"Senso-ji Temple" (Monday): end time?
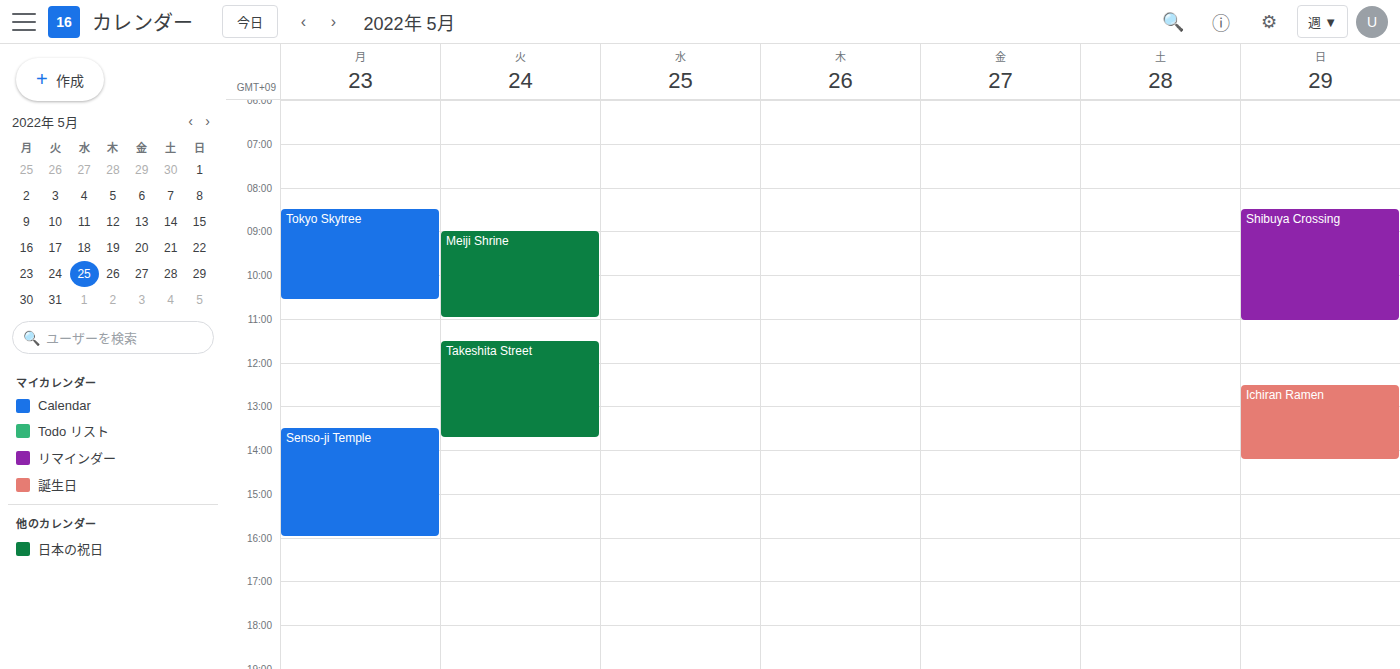
4:00 PM